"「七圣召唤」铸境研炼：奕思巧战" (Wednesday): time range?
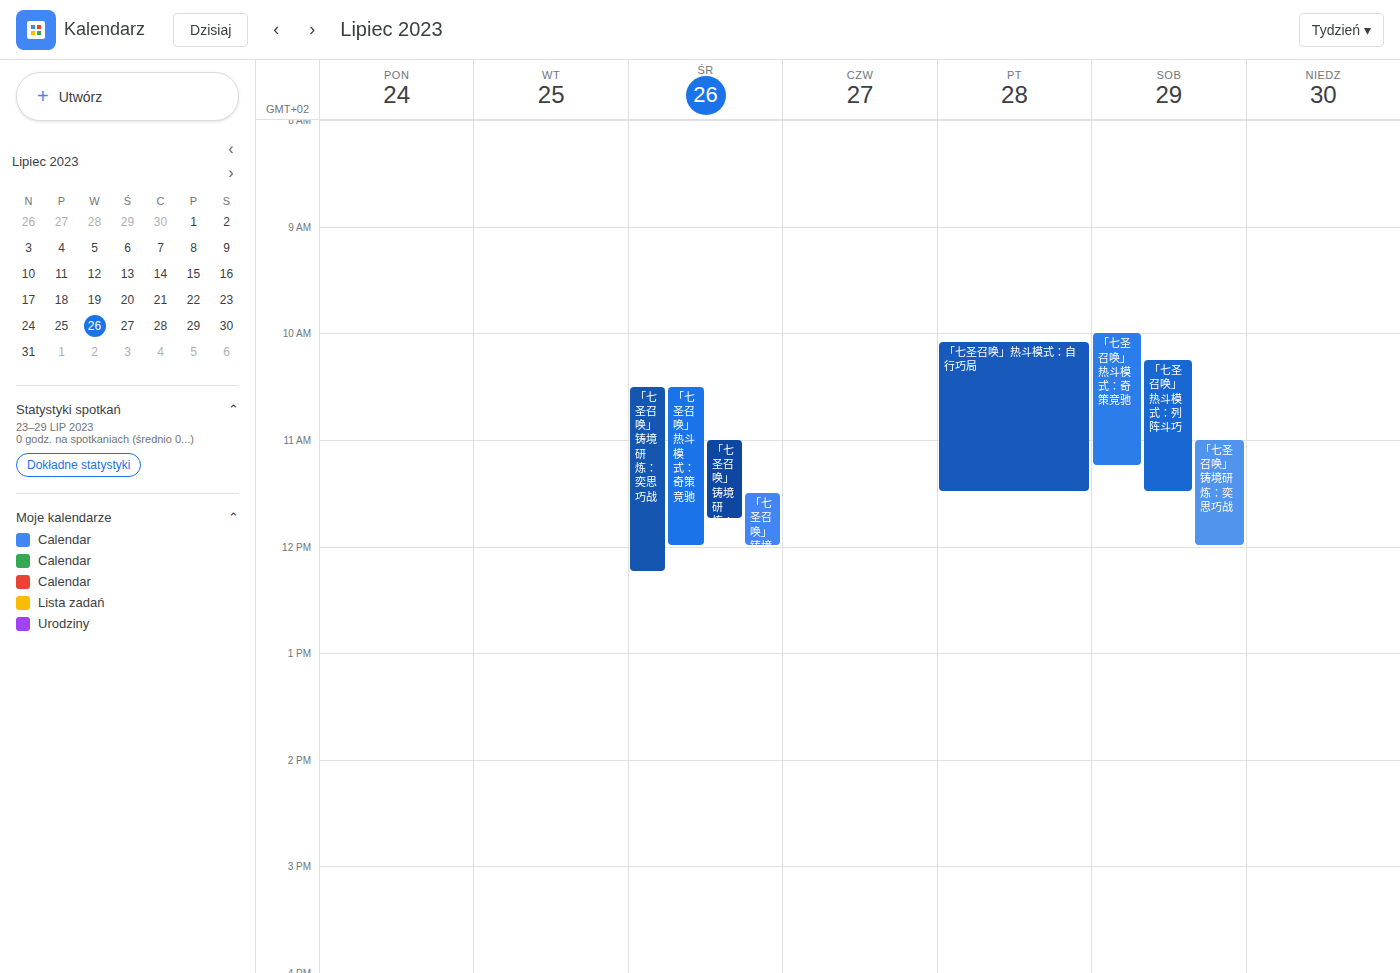
10:30 AM to 12:15 PM